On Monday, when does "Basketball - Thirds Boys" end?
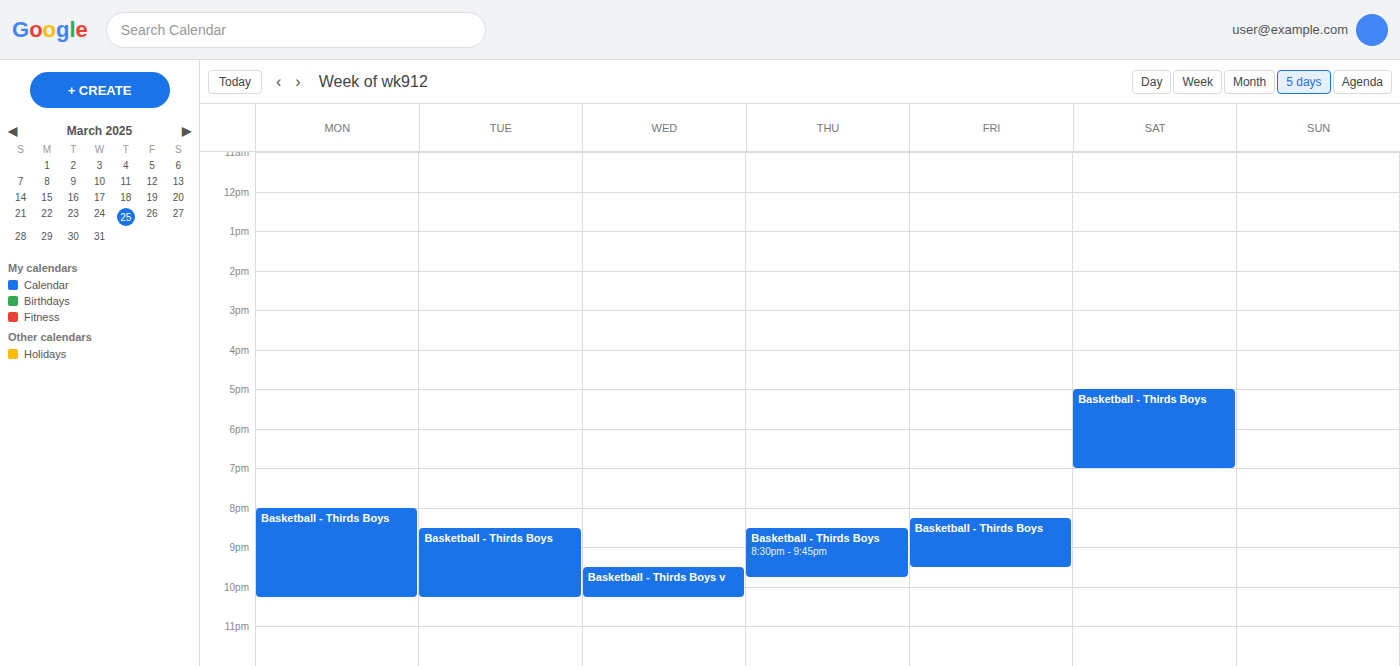
10:15 PM